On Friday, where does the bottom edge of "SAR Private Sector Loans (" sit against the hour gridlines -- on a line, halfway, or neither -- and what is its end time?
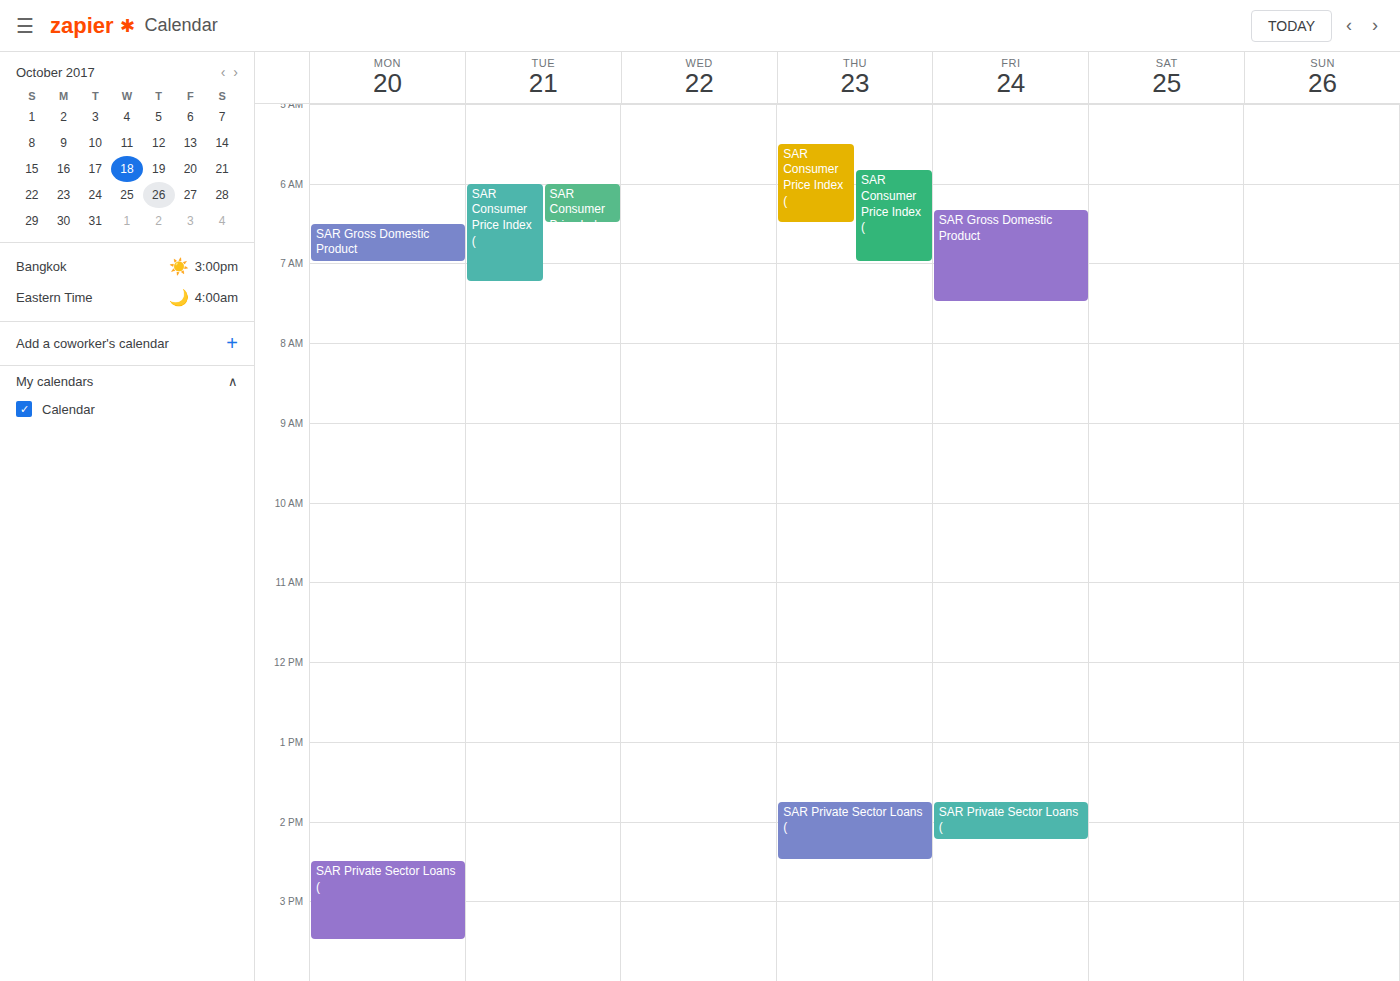
14:15 -- neither: a quarter of the way from the 14:00 line to the 15:00 line.